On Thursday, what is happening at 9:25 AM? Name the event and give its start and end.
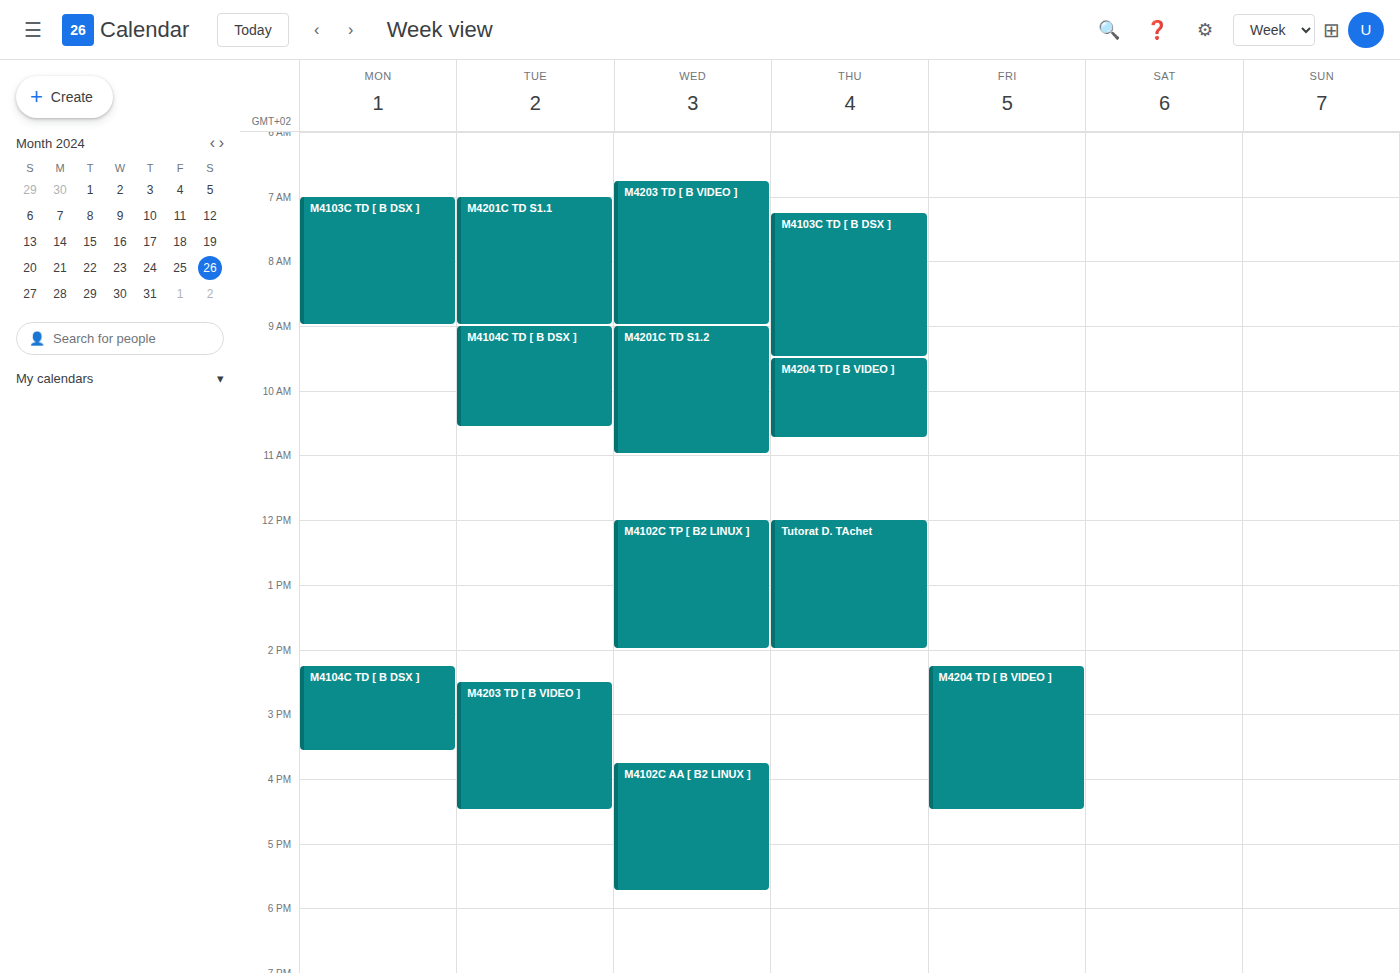
"M4103C TD [ B DSX ]", 7:15 AM to 9:30 AM